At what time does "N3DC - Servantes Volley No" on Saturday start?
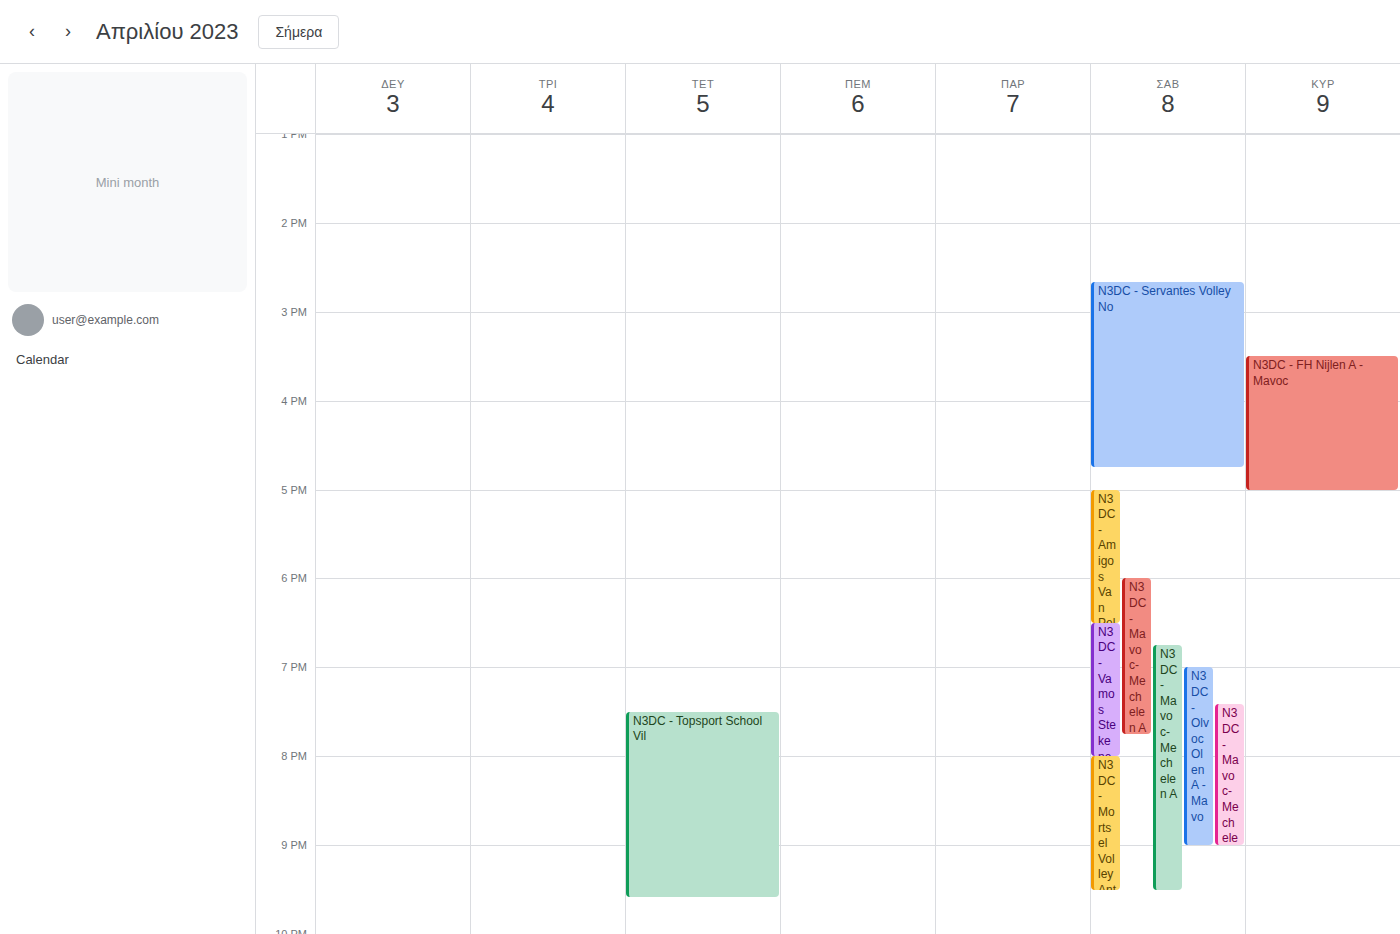
2:40 PM